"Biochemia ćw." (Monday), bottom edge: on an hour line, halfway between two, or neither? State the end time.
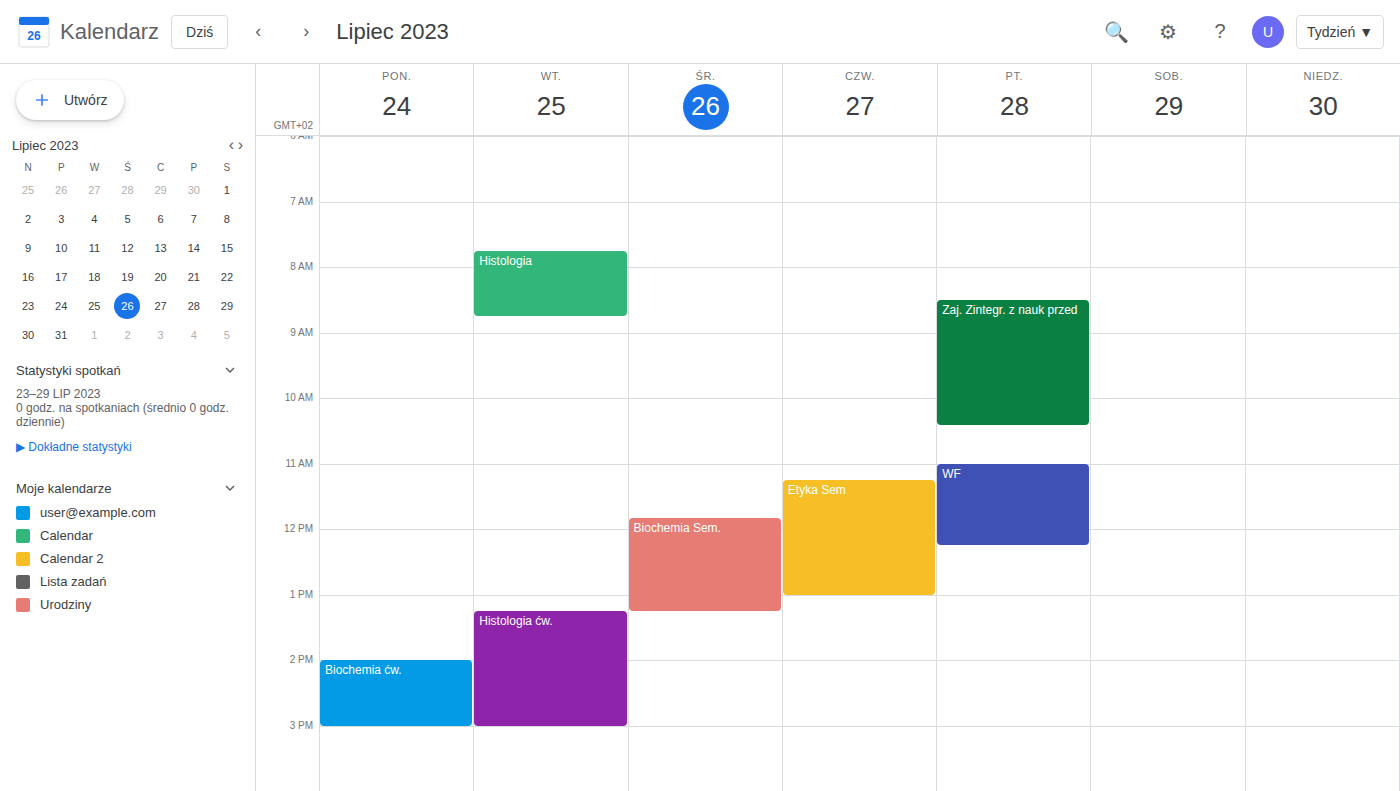
3:00 PM -- exactly on the 3 PM line.